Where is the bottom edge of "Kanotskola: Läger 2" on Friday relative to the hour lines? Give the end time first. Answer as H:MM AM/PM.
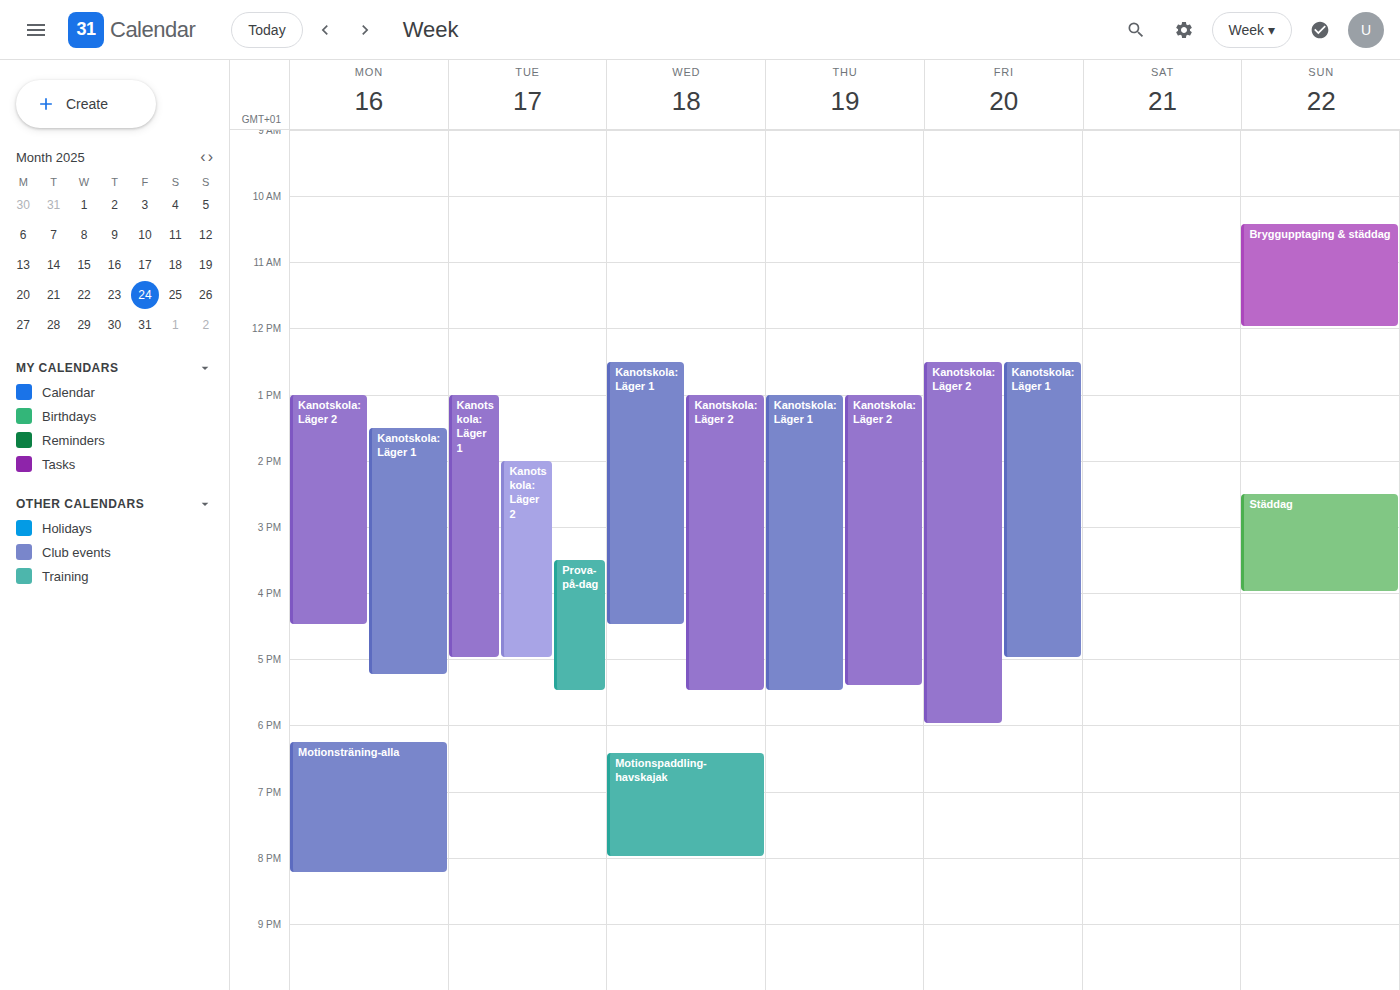
6:00 PM -- exactly on the 6 PM line.